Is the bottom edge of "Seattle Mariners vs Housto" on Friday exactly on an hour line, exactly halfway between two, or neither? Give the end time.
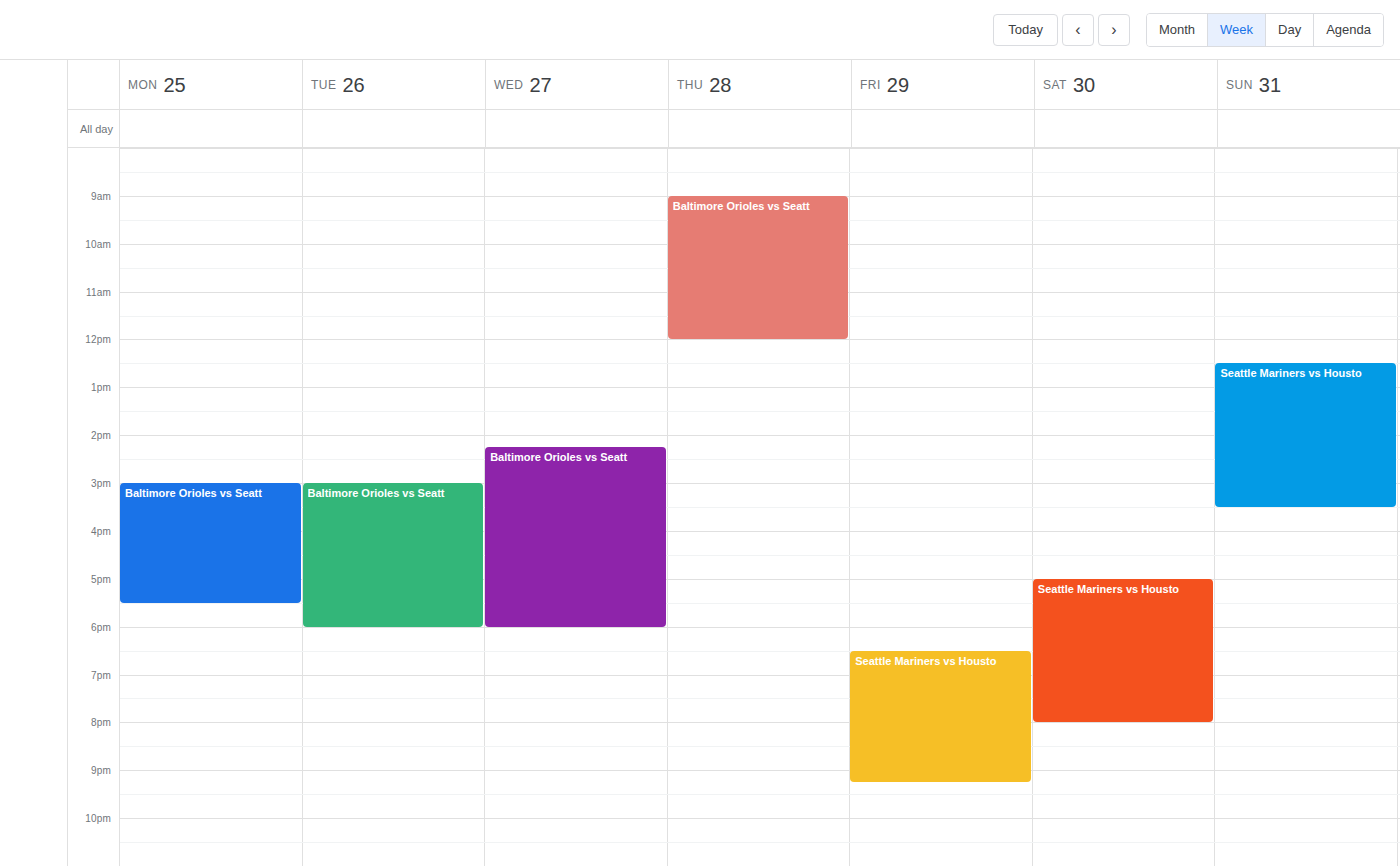
9:15 PM -- neither: a quarter of the way from the 9 PM line to the 10 PM line.